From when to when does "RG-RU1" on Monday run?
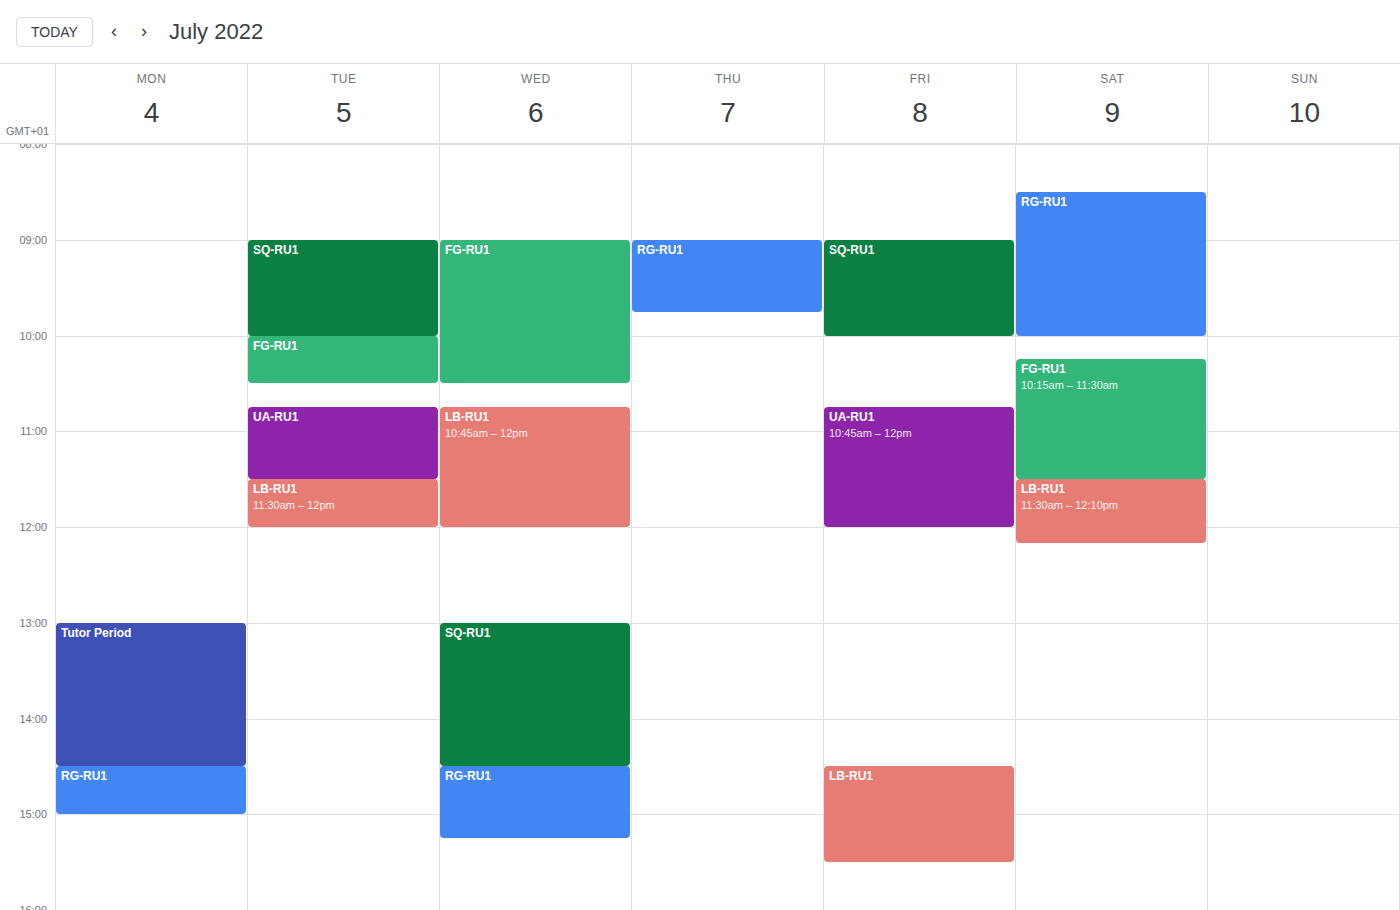
14:30 to 15:00